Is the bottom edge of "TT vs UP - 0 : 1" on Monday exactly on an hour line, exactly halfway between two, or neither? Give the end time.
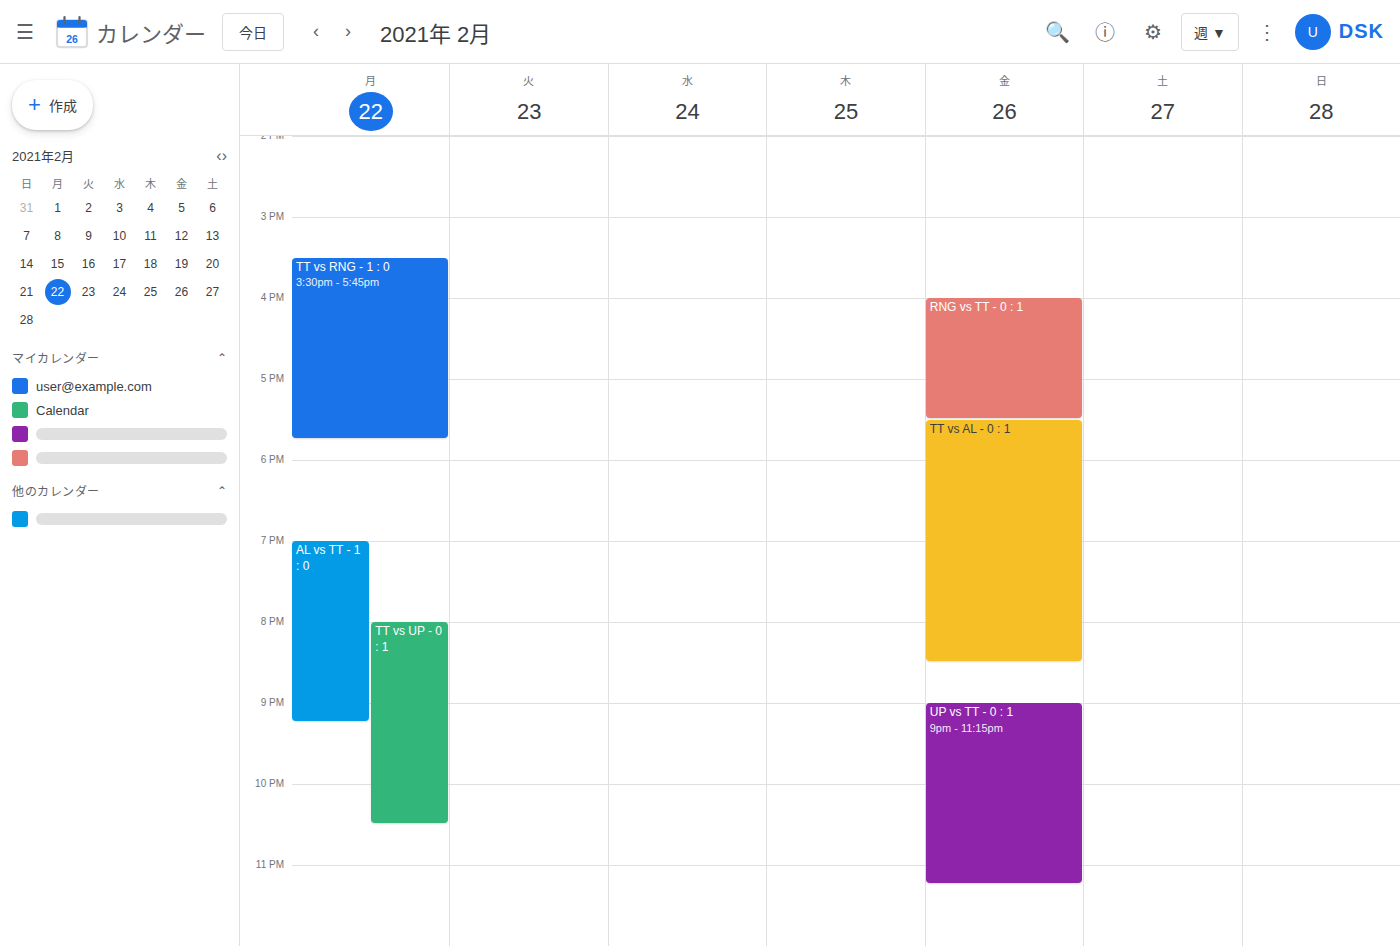
10:30 PM -- halfway between the 10 PM and 11 PM lines.